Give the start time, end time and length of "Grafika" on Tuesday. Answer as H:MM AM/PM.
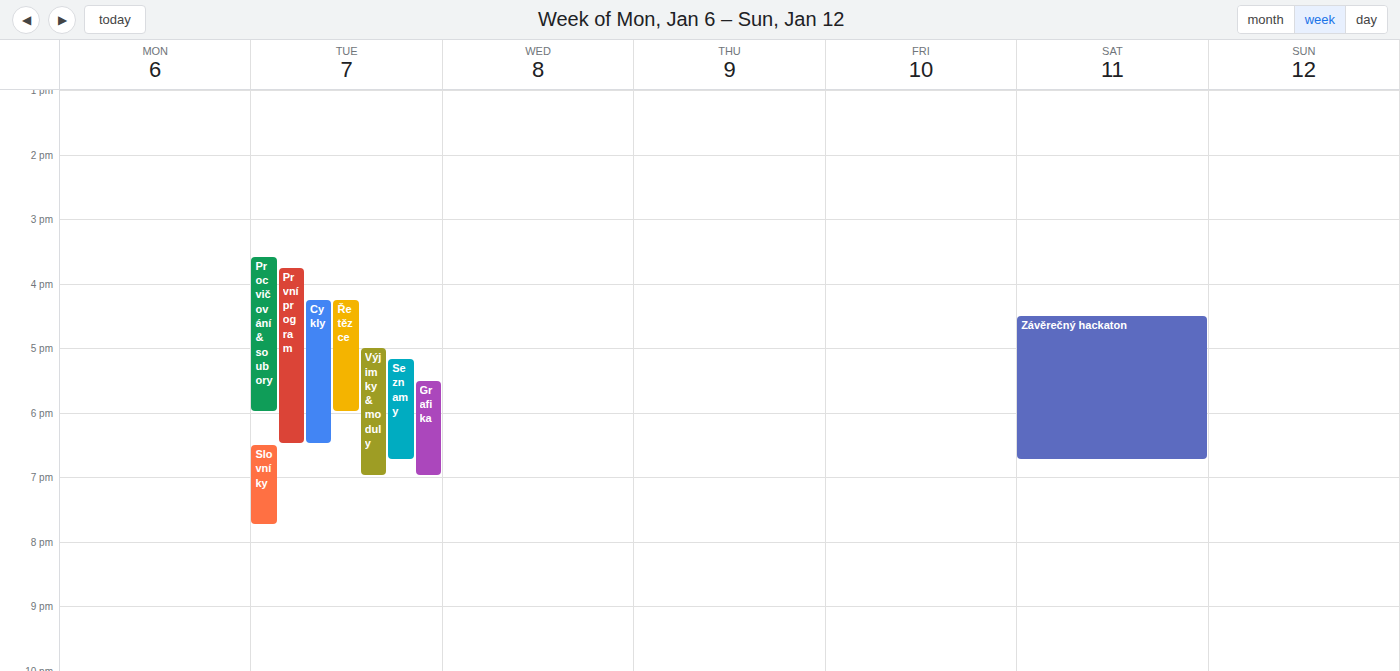
5:30 PM to 7:00 PM, 1 hour 30 minutes